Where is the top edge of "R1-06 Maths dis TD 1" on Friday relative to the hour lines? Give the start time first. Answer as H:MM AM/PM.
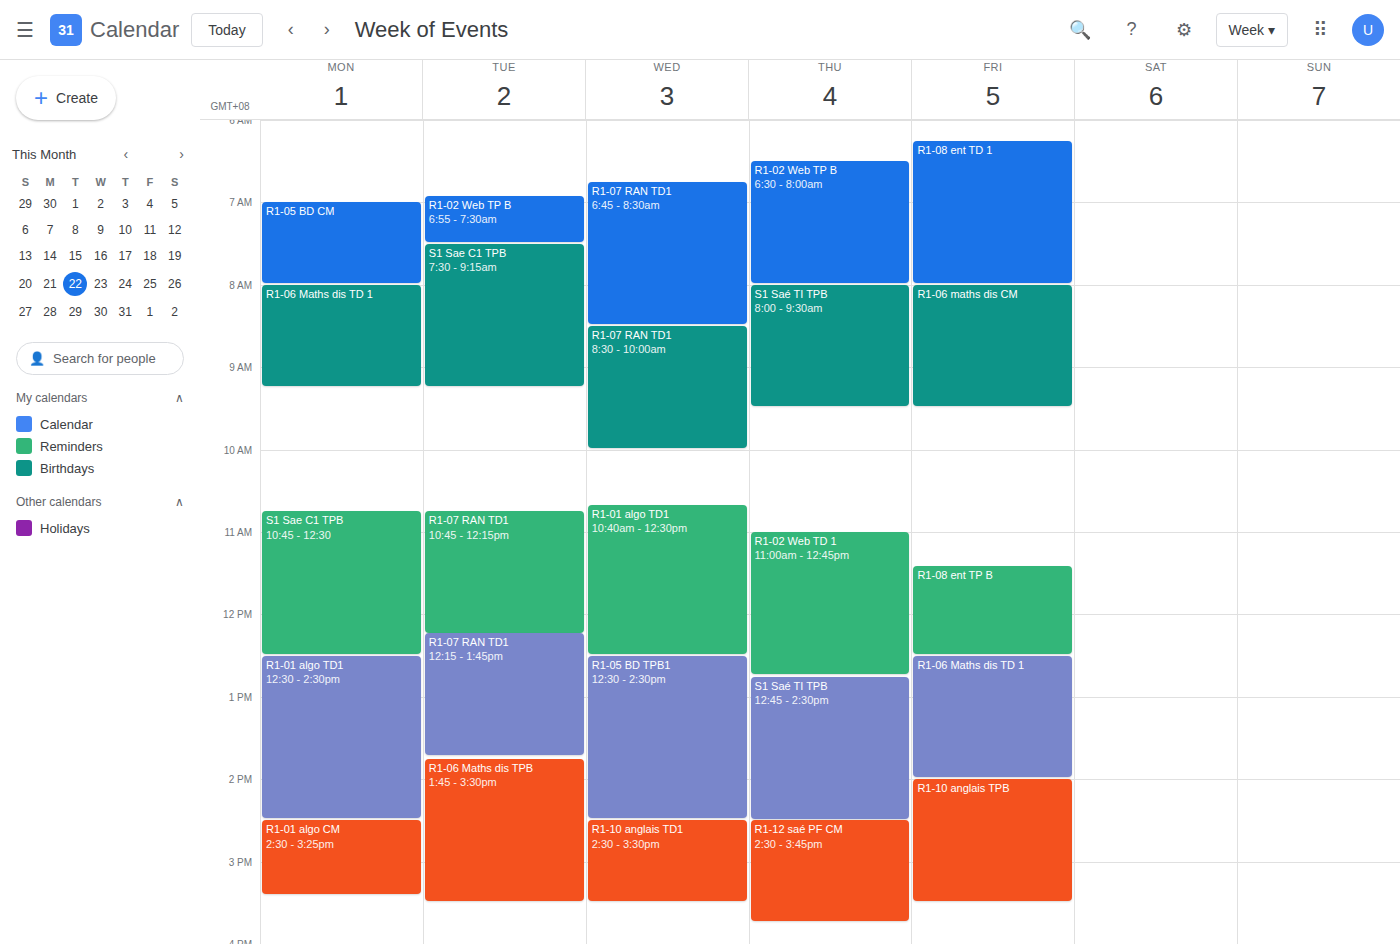
12:30 PM -- halfway between the 12 PM and 1 PM lines.